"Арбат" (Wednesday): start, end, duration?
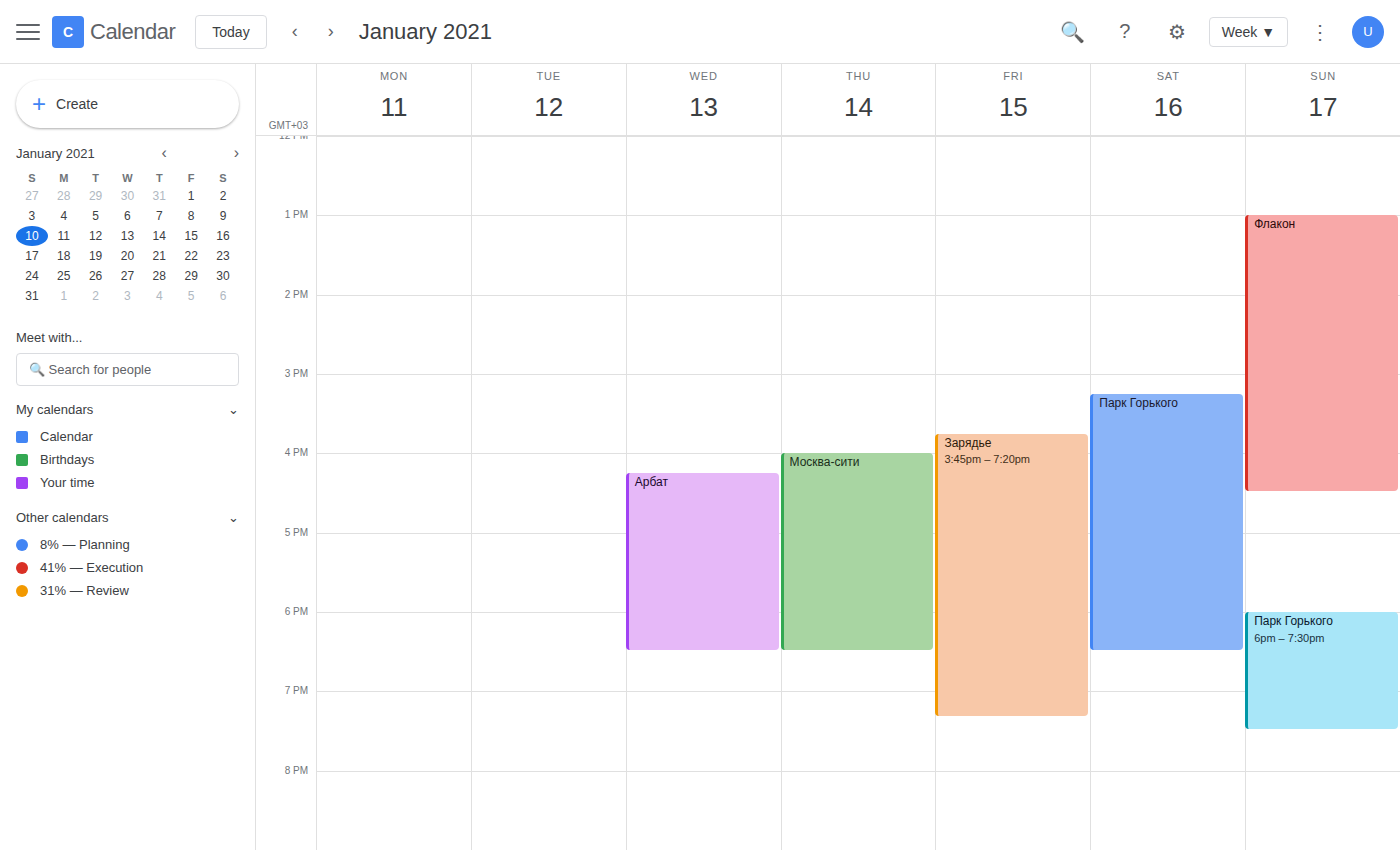
4:15 PM to 6:30 PM, 2 hours 15 minutes